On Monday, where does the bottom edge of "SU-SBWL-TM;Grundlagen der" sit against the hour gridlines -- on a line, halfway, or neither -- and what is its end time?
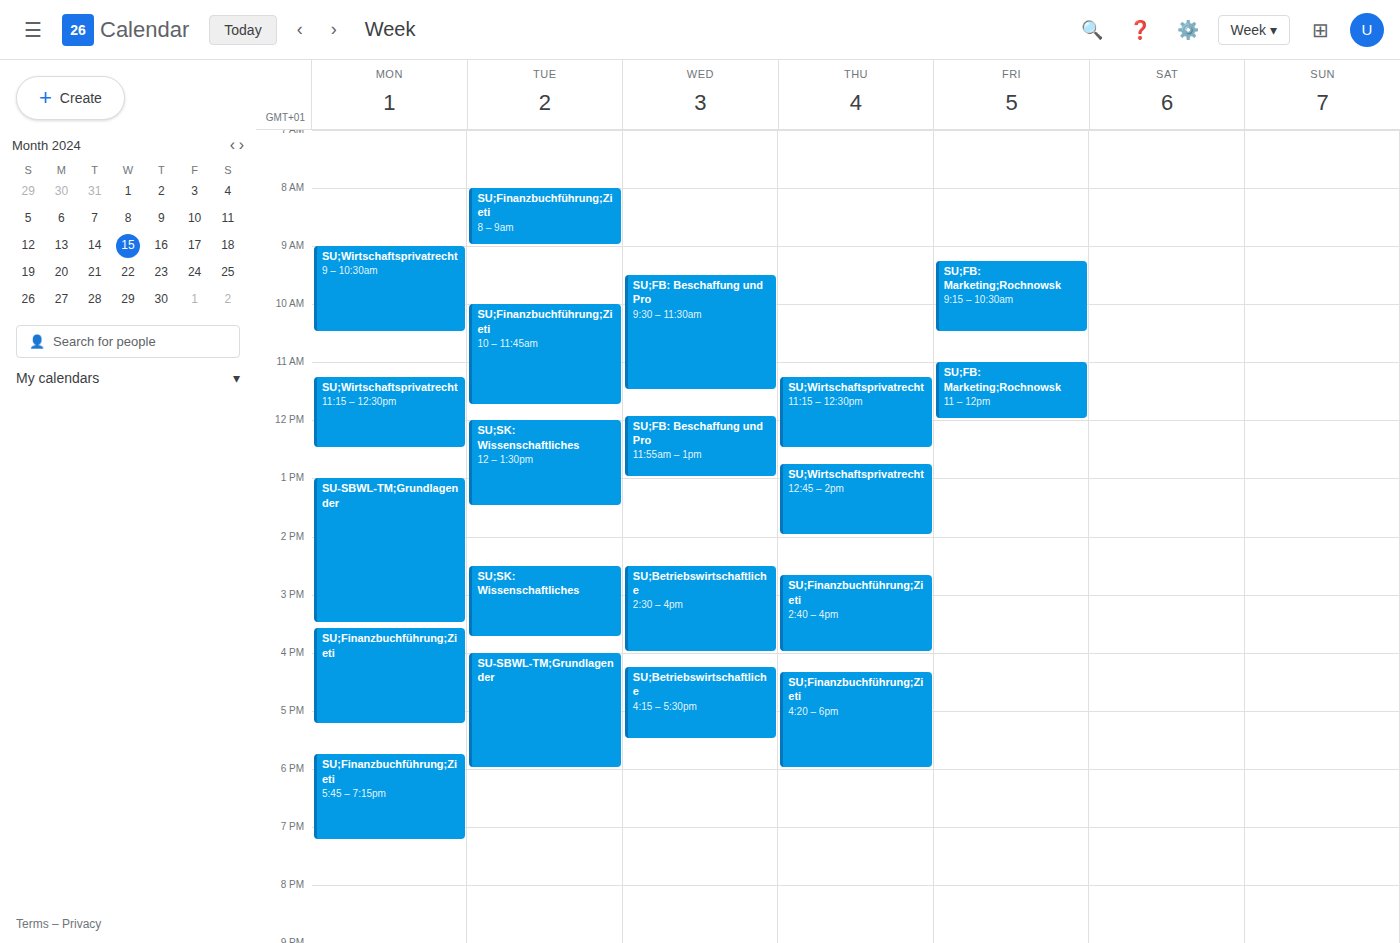
3:30 PM -- halfway between the 3 PM and 4 PM lines.